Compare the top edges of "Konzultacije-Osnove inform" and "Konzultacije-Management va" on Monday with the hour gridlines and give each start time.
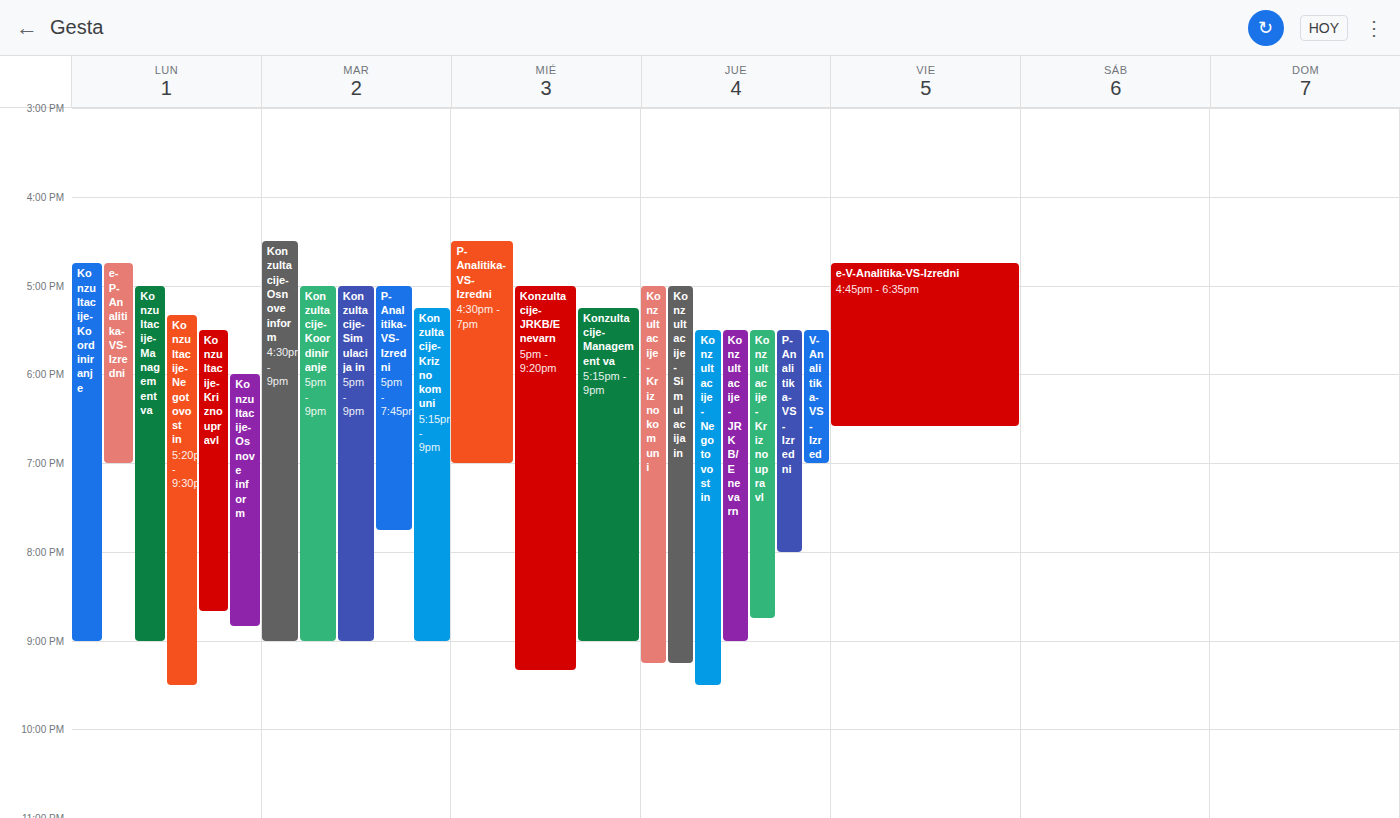
"Konzultacije-Osnove inform": 6:00 PM, exactly on the 6 PM line. "Konzultacije-Management va": 5:00 PM, exactly on the 5 PM line.